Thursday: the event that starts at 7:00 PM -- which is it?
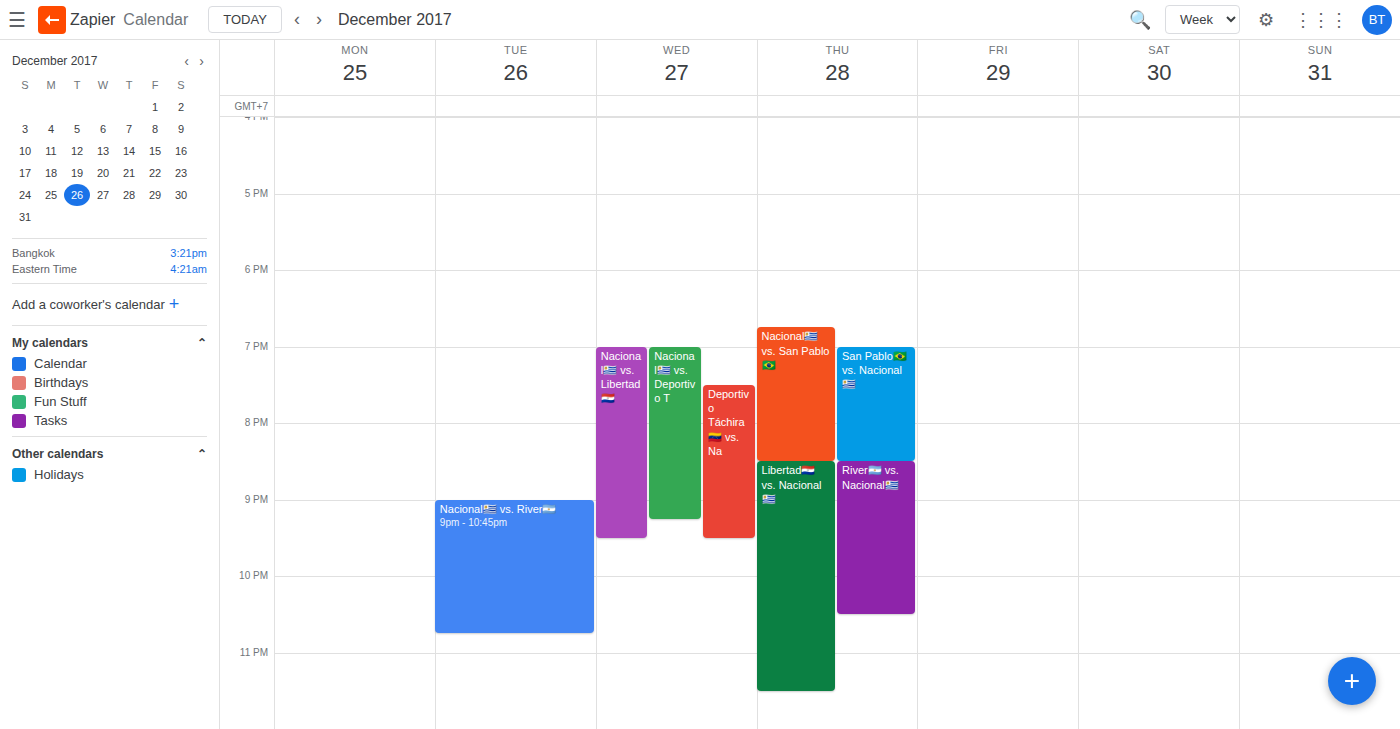
"San Pablo🇧🇷 vs. Nacional🇺🇾"